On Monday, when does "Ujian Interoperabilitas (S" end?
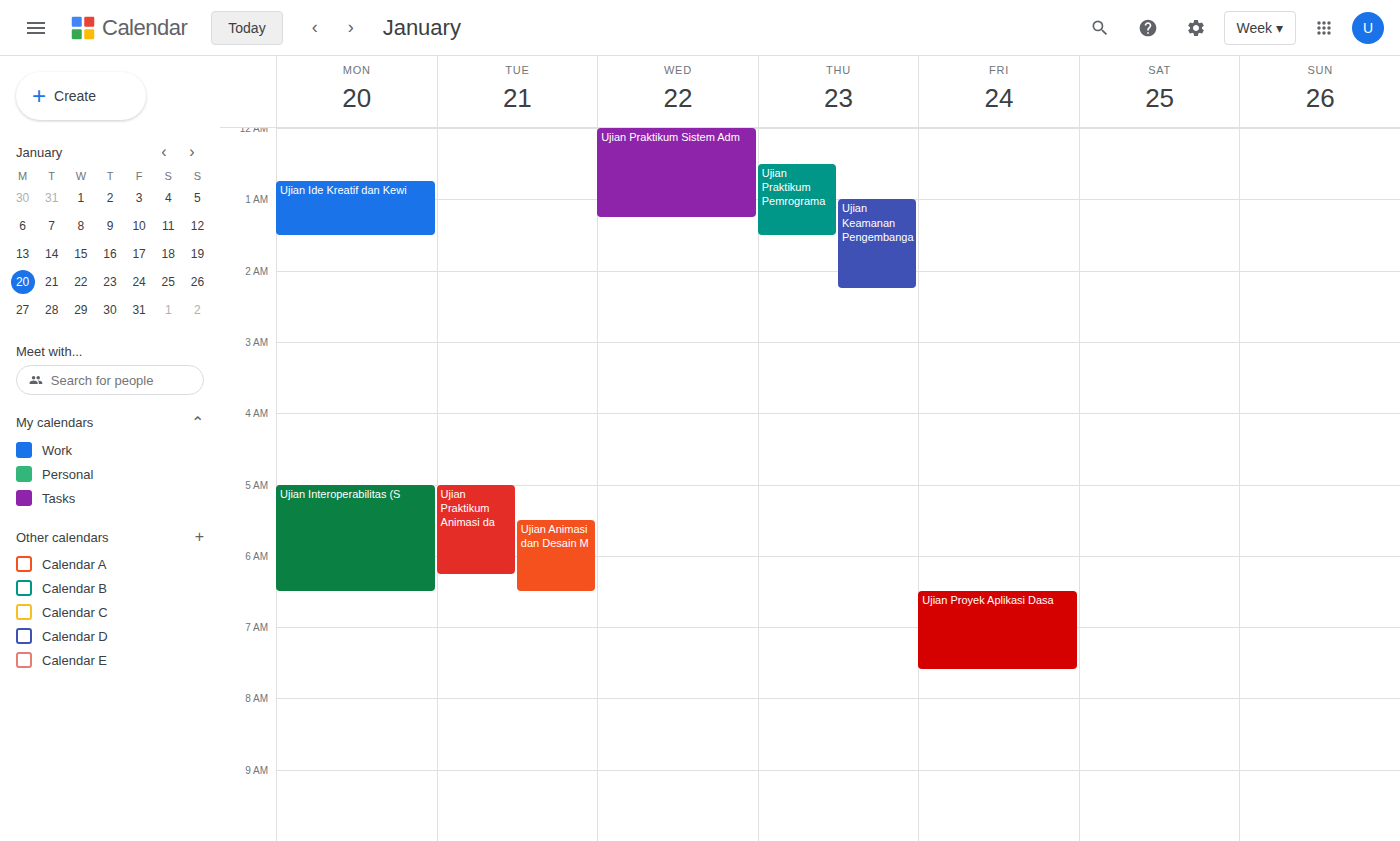
6:30 AM